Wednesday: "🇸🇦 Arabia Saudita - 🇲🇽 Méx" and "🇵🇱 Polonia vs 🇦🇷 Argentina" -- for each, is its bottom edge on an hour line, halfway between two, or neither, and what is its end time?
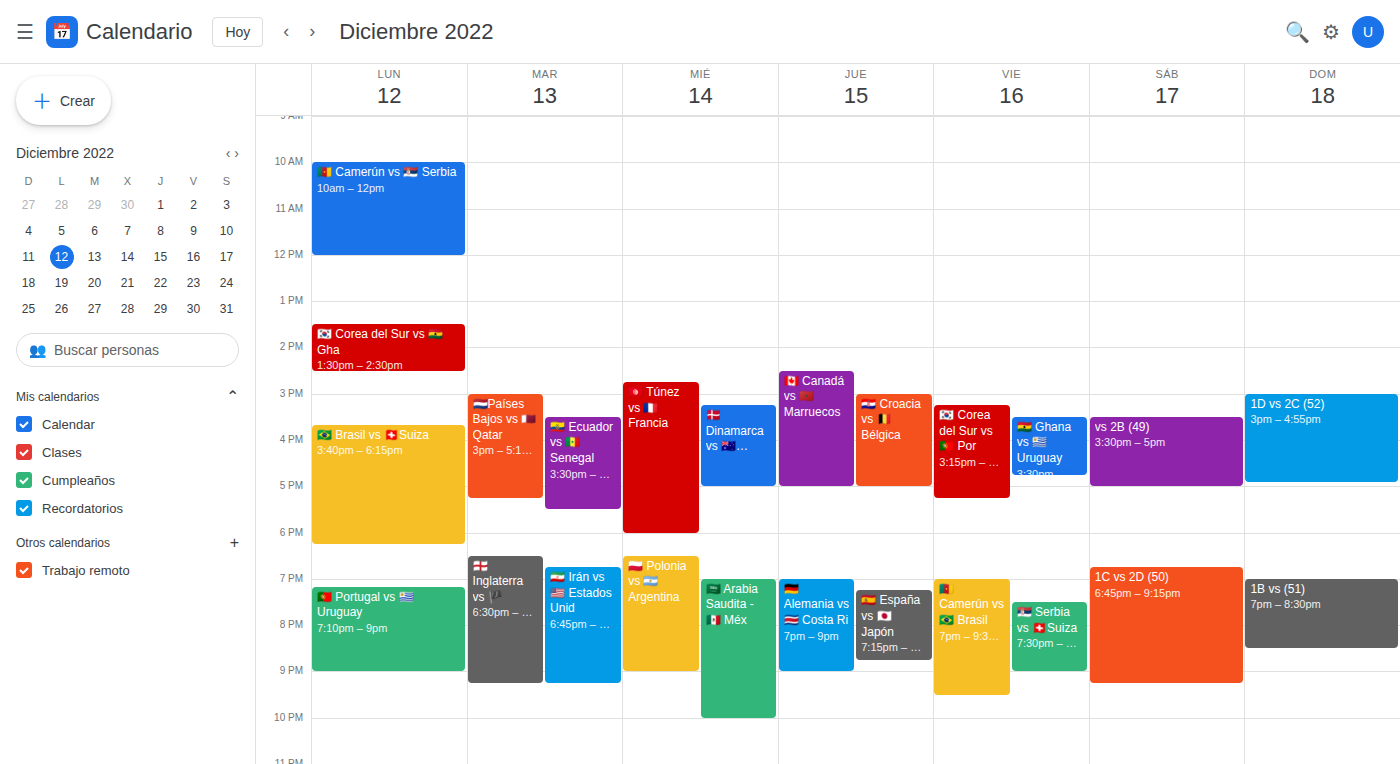
"🇸🇦 Arabia Saudita - 🇲🇽 Méx": 22:00, exactly on the 22:00 line. "🇵🇱 Polonia vs 🇦🇷 Argentina": 21:00, exactly on the 21:00 line.